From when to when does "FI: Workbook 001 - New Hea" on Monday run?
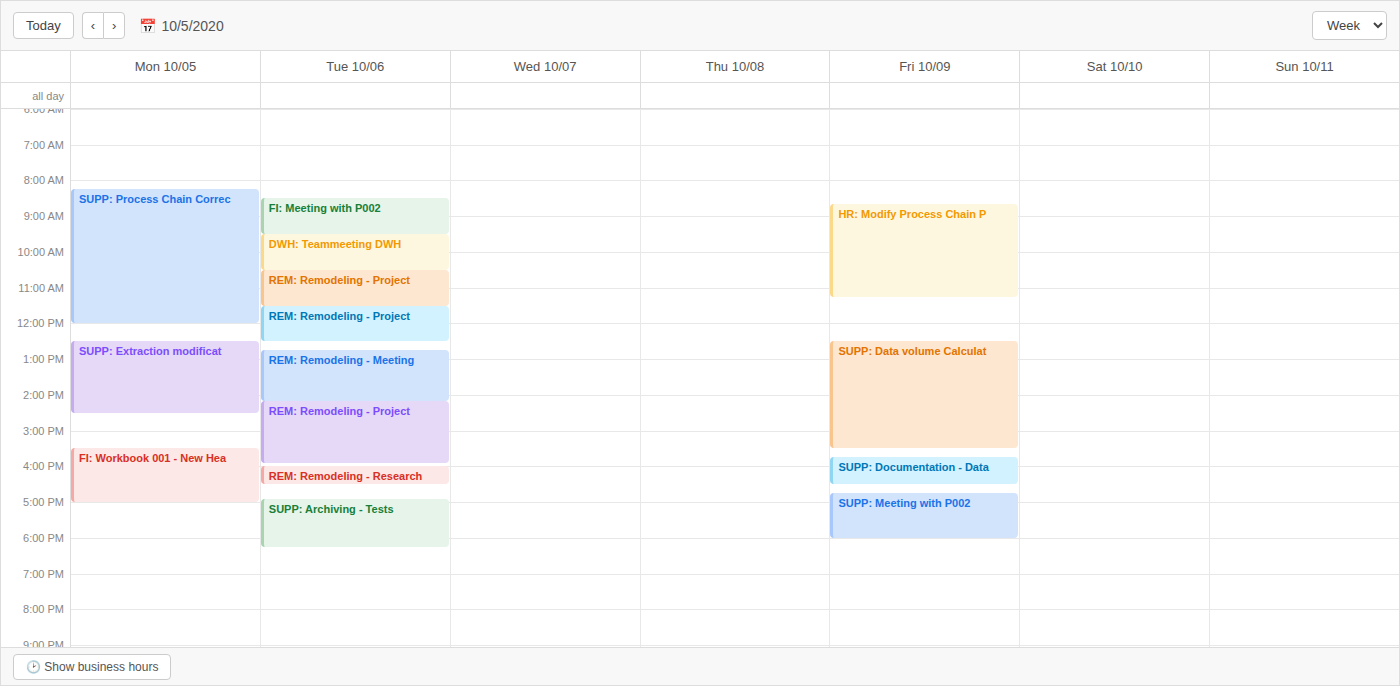
3:30 PM to 5:00 PM